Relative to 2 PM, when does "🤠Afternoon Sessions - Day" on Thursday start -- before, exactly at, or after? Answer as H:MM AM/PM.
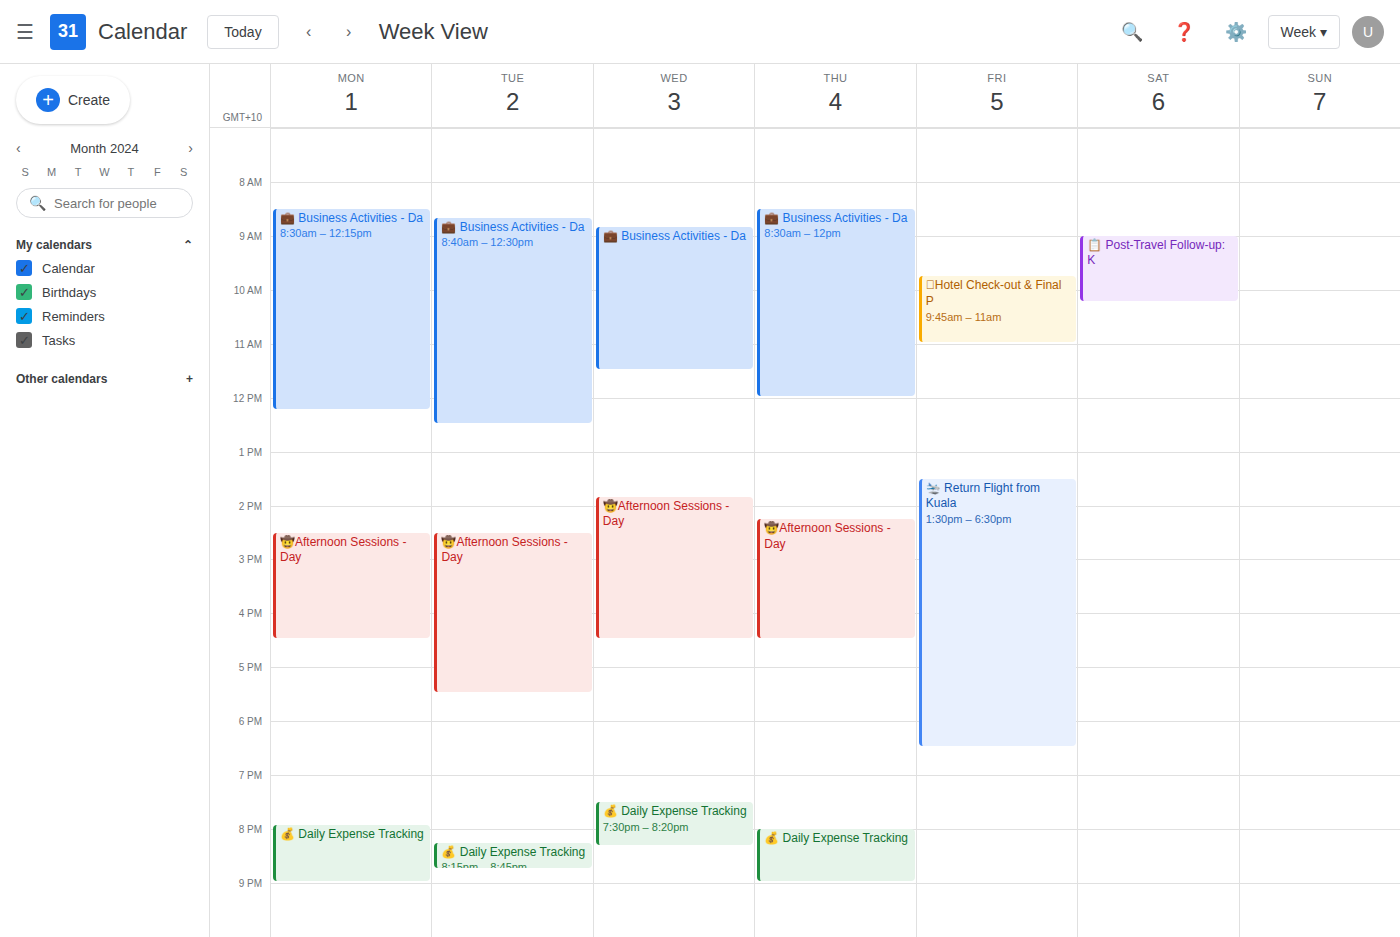
2:15 PM -- after 2 PM, 15 minutes below the 2 PM line.